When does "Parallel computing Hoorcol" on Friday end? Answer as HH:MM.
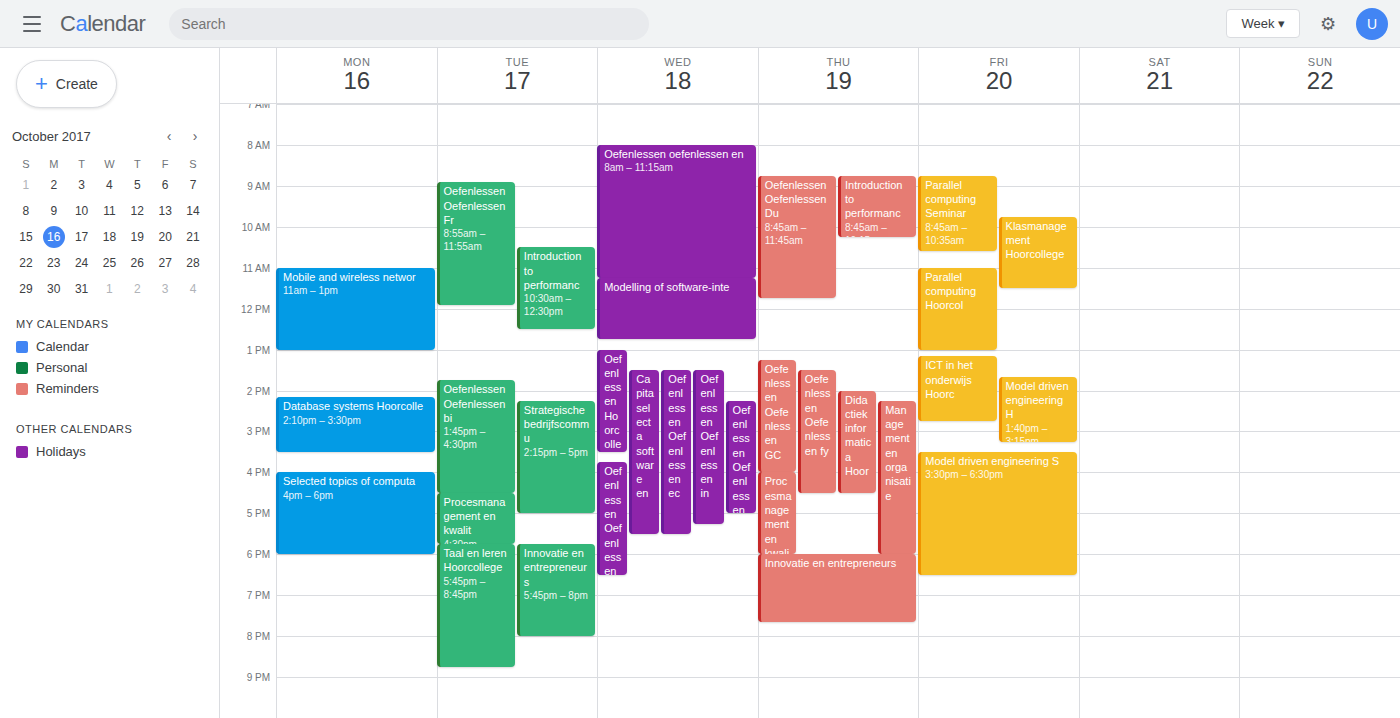
13:00